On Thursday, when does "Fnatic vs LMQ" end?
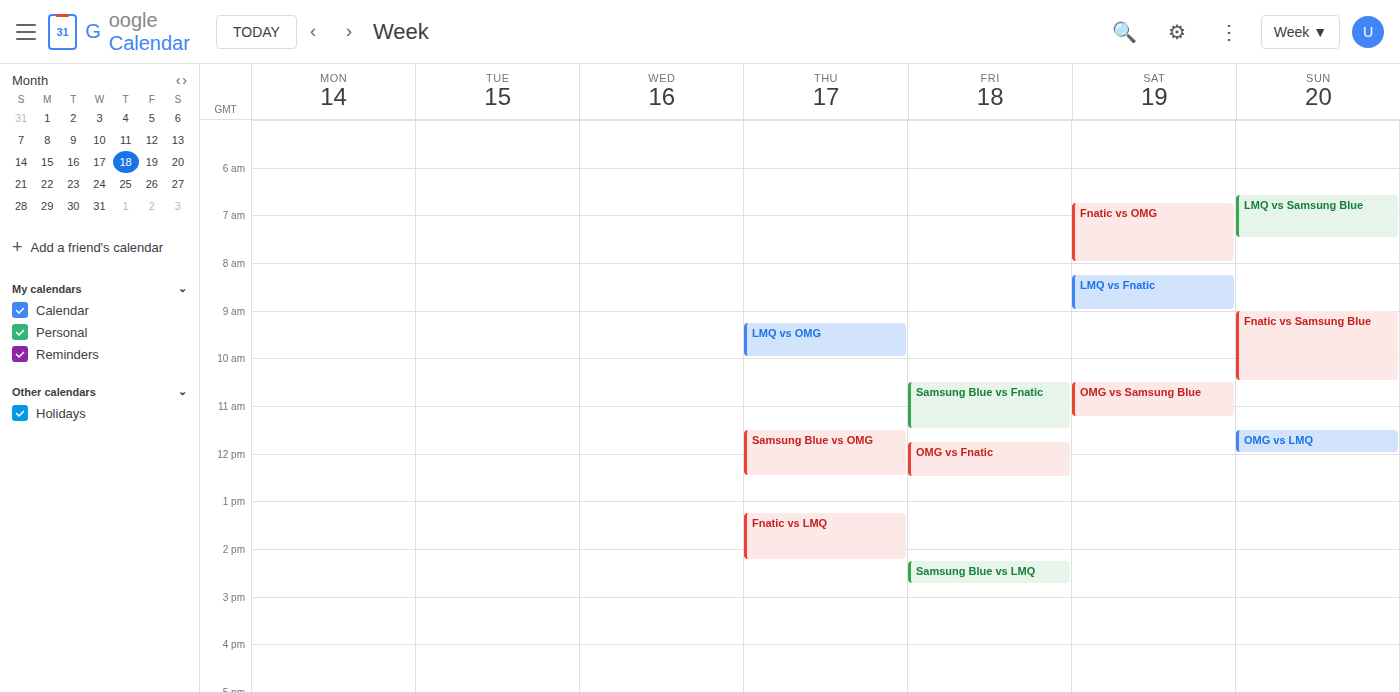
2:15 PM